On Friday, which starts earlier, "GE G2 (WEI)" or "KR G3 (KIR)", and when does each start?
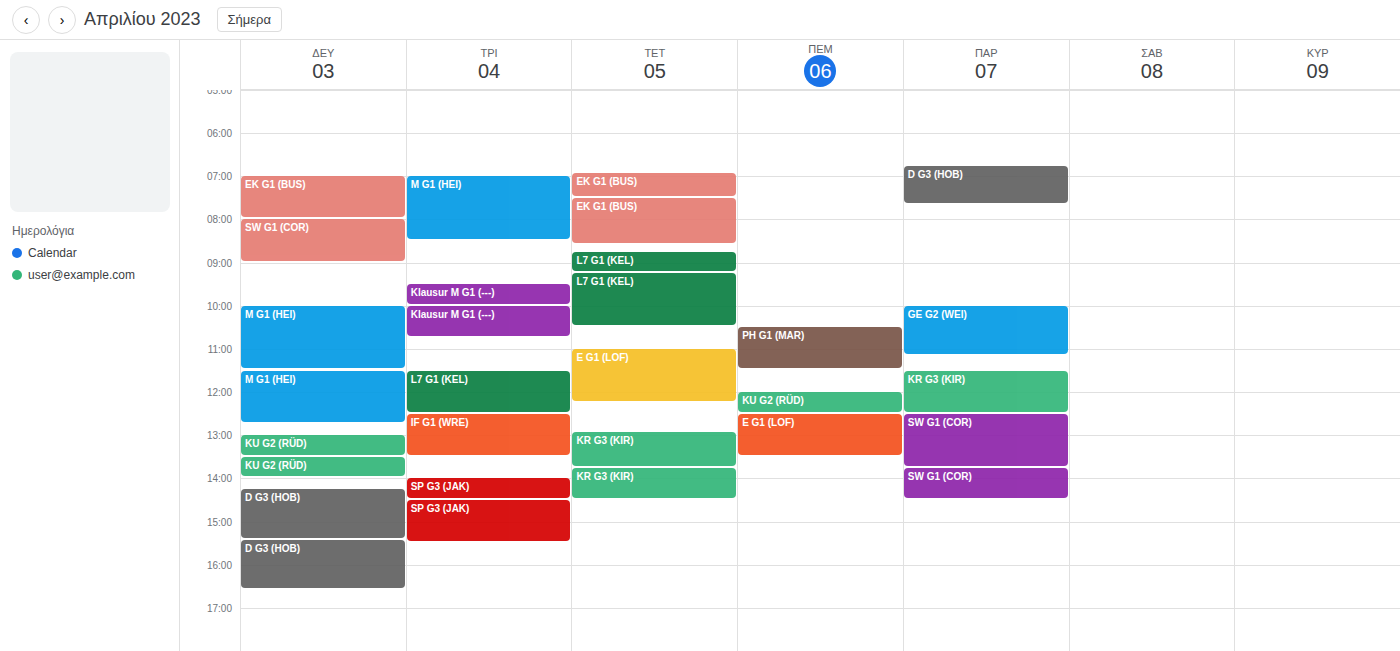
"GE G2 (WEI)" 10:00 AM; "KR G3 (KIR)" 11:30 AM.